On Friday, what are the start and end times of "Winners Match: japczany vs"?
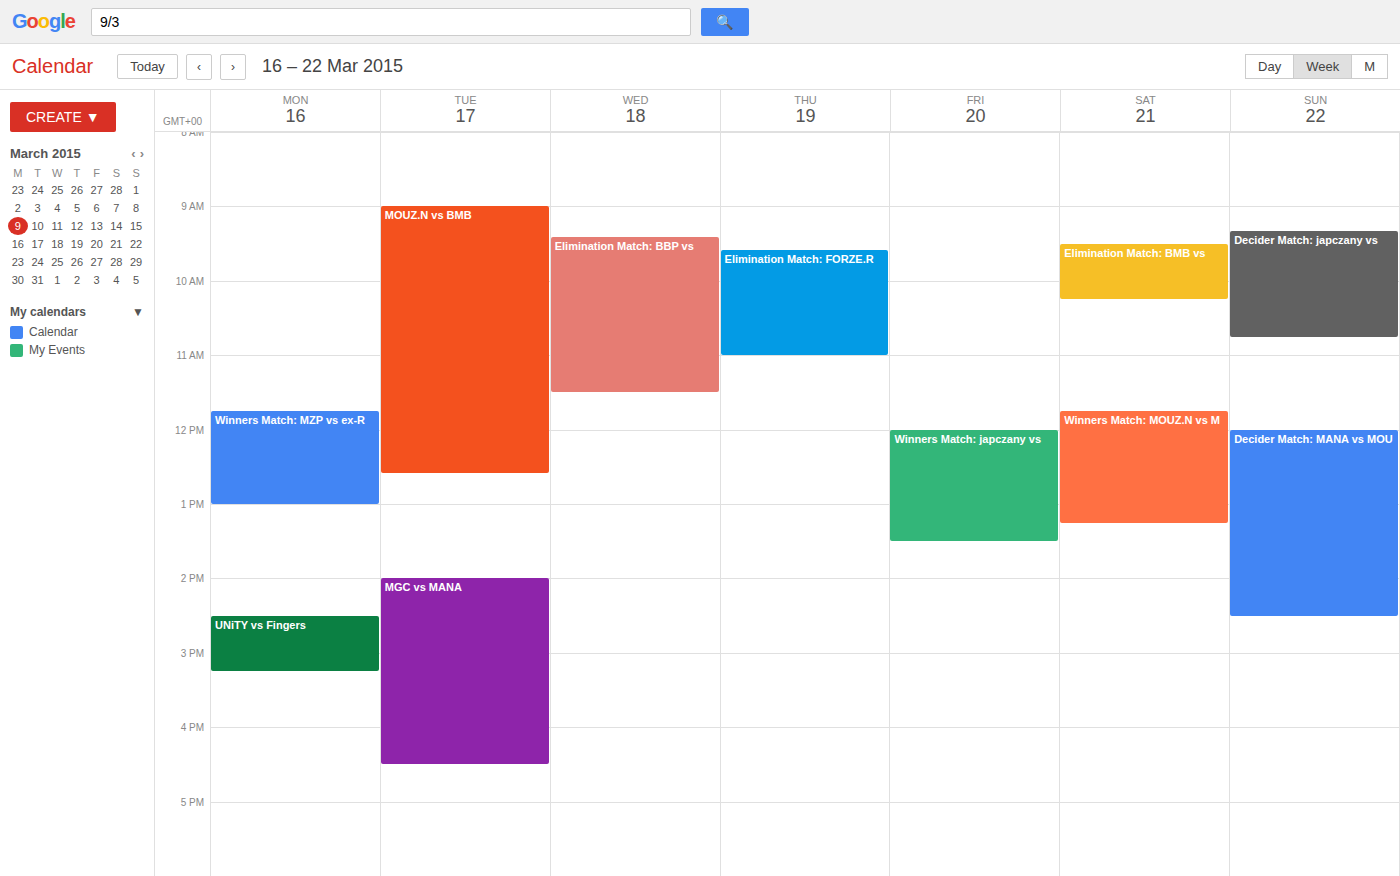
12:00 PM to 1:30 PM